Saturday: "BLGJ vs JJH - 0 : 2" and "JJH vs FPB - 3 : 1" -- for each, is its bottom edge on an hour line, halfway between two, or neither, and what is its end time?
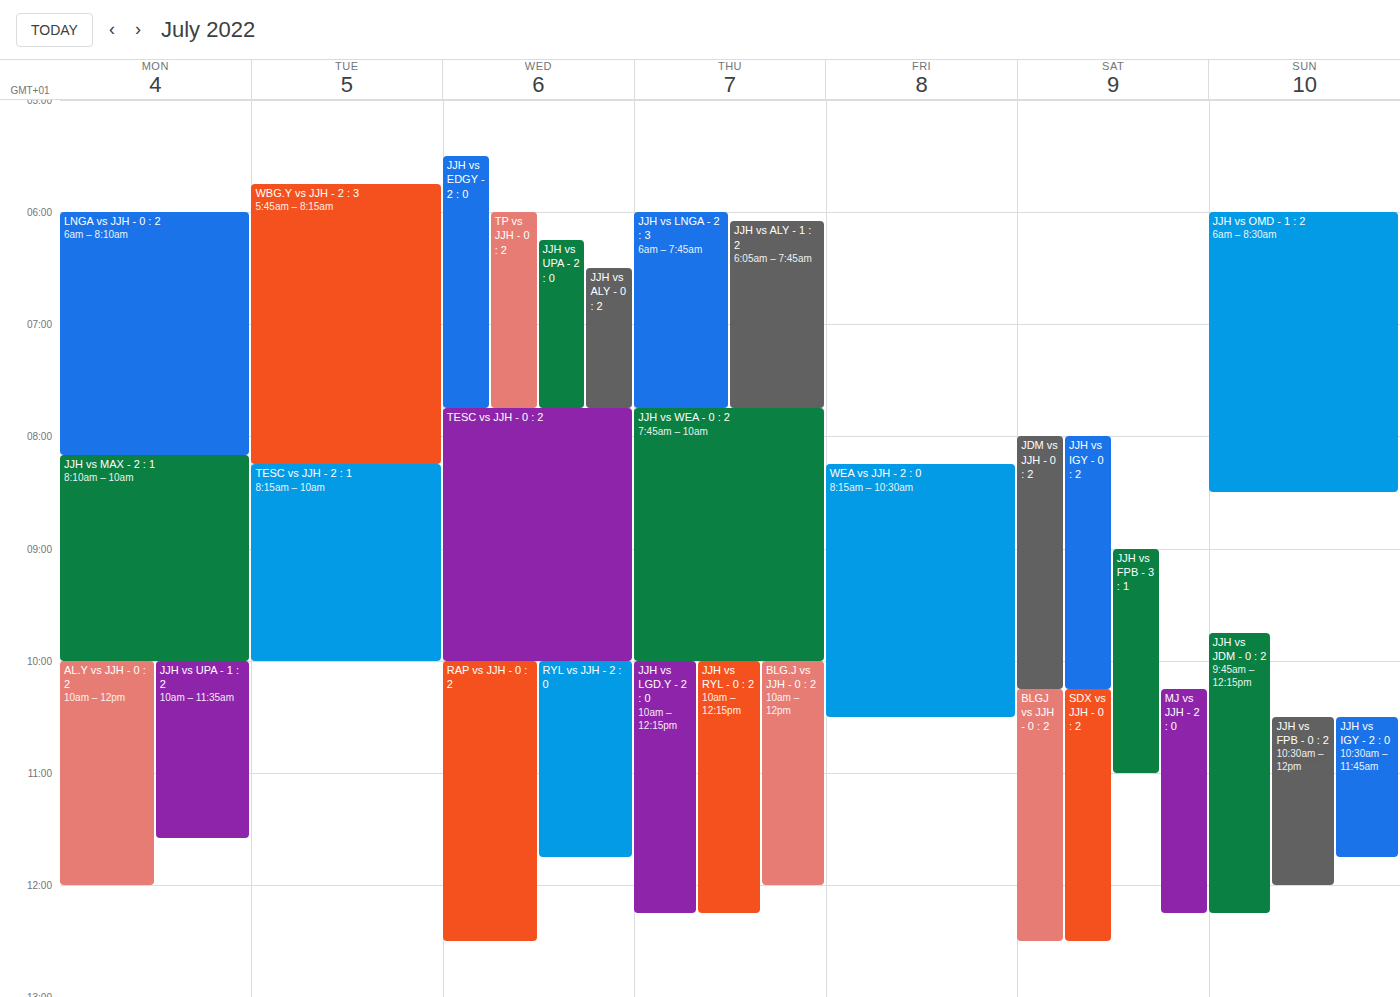
"BLGJ vs JJH - 0 : 2": 12:30, halfway between the 12:00 and 13:00 lines. "JJH vs FPB - 3 : 1": 11:00, exactly on the 11:00 line.